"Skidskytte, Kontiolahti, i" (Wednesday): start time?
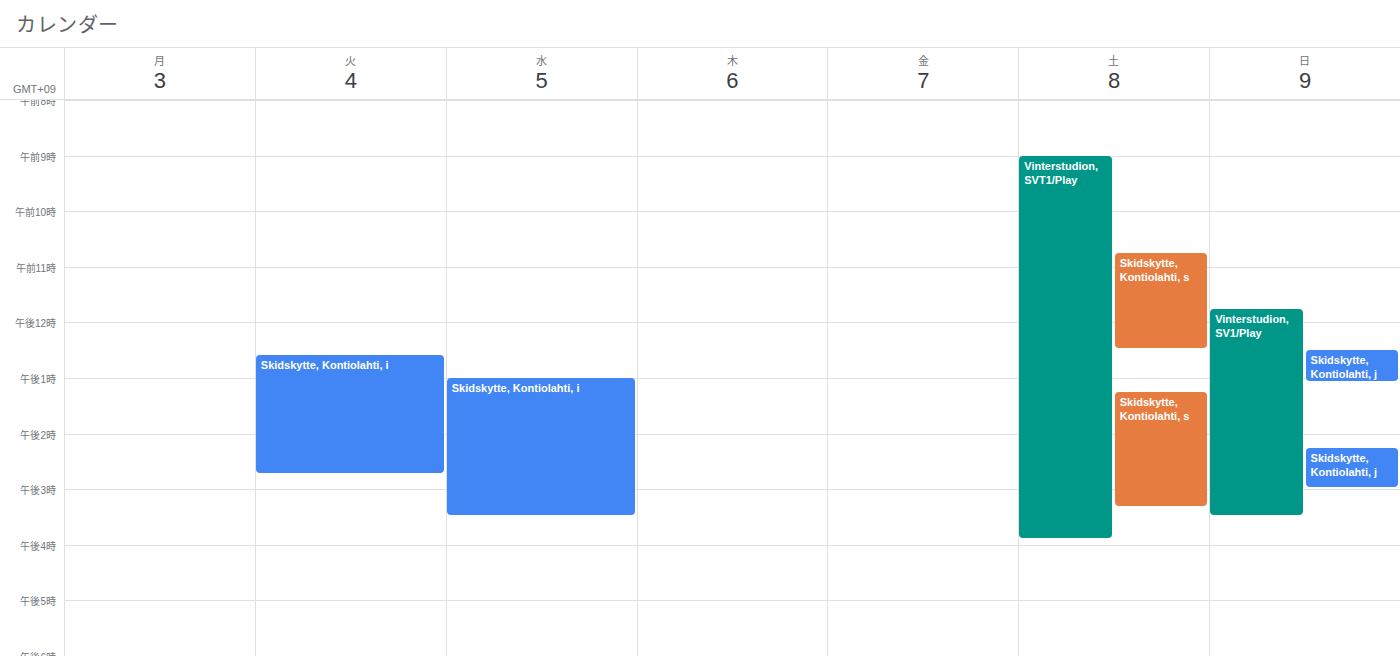
1:00 PM